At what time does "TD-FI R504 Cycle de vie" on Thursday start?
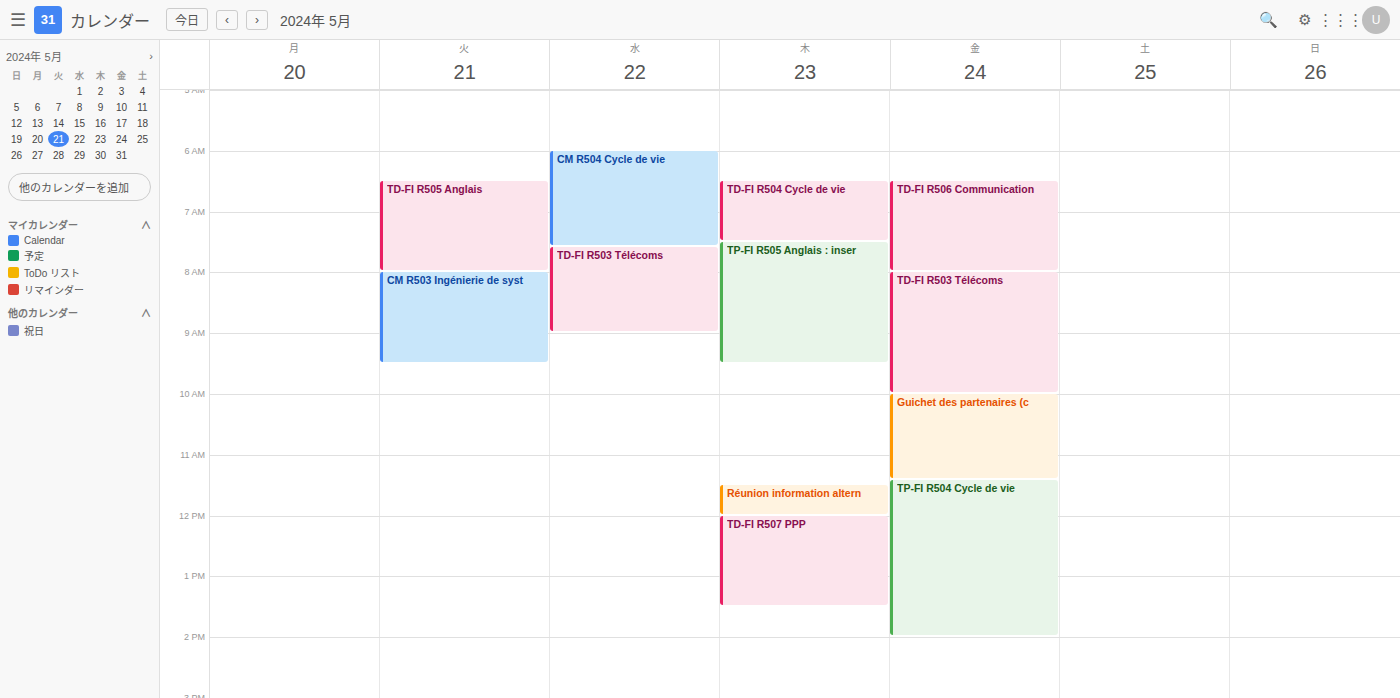
6:30 AM